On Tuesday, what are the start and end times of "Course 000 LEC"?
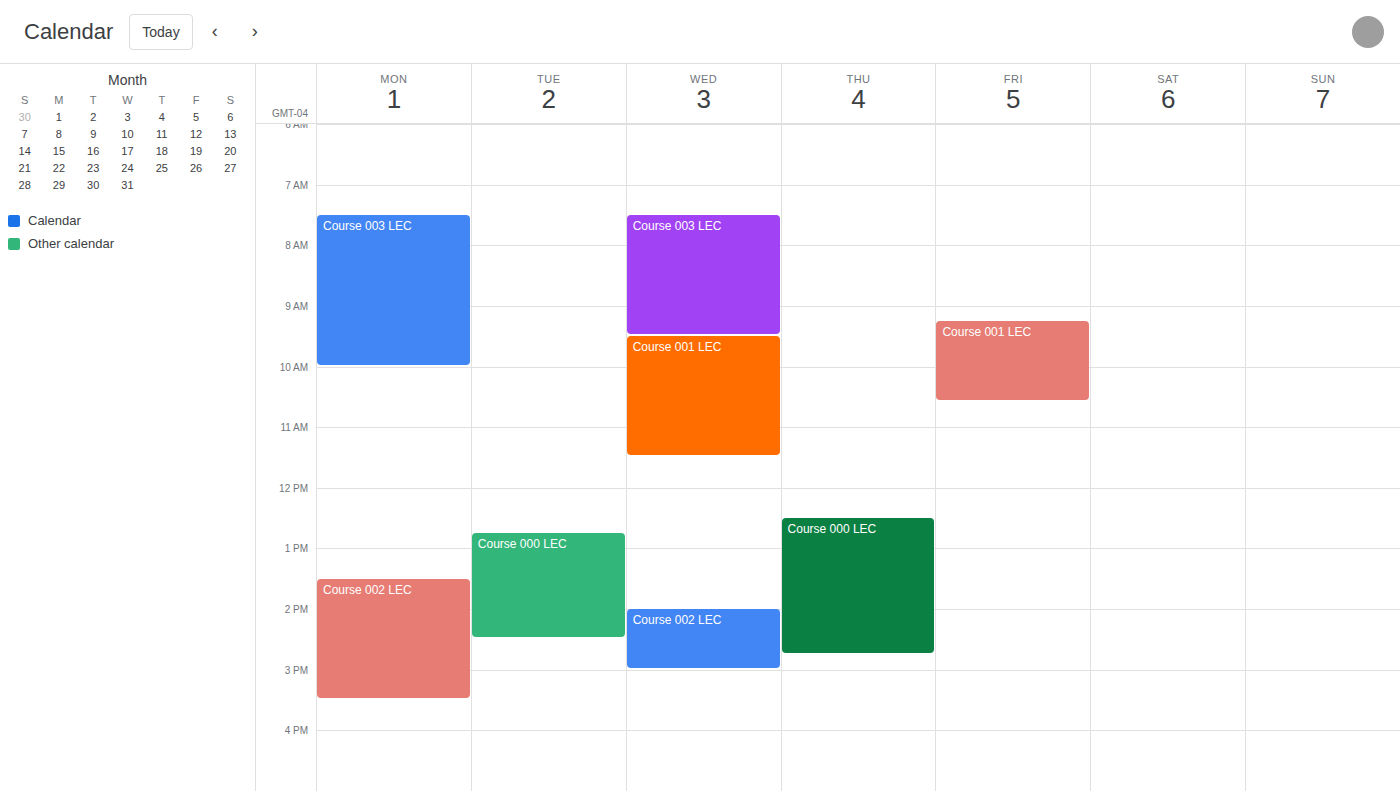
12:45 PM to 2:30 PM